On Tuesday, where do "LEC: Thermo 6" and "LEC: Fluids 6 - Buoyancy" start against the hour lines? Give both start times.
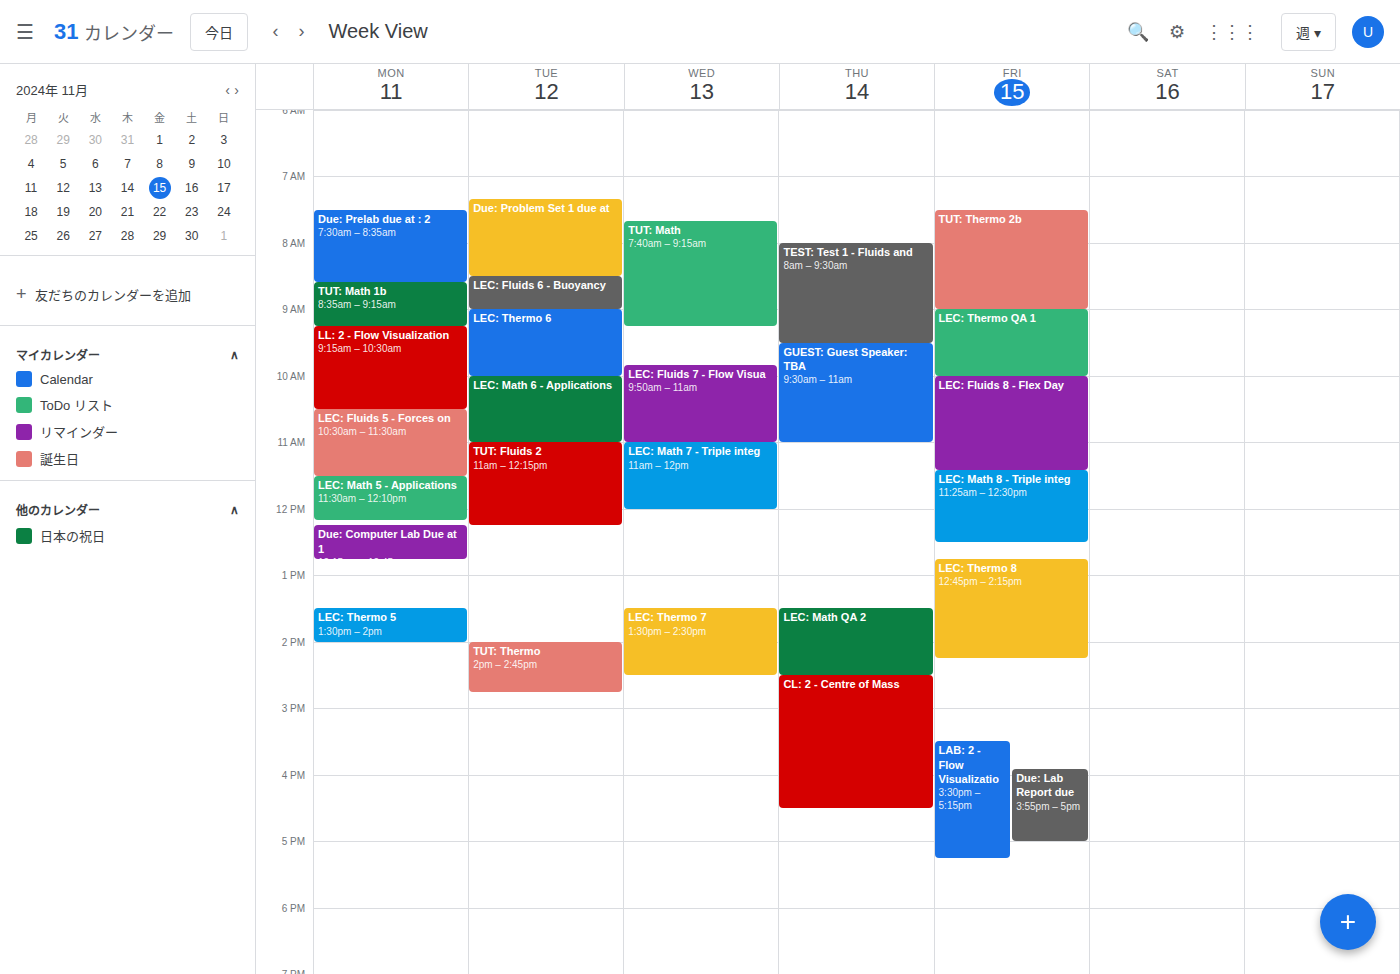
"LEC: Thermo 6": 9:00 AM, exactly on the 9 AM line. "LEC: Fluids 6 - Buoyancy": 8:30 AM, halfway between the 8 AM and 9 AM lines.